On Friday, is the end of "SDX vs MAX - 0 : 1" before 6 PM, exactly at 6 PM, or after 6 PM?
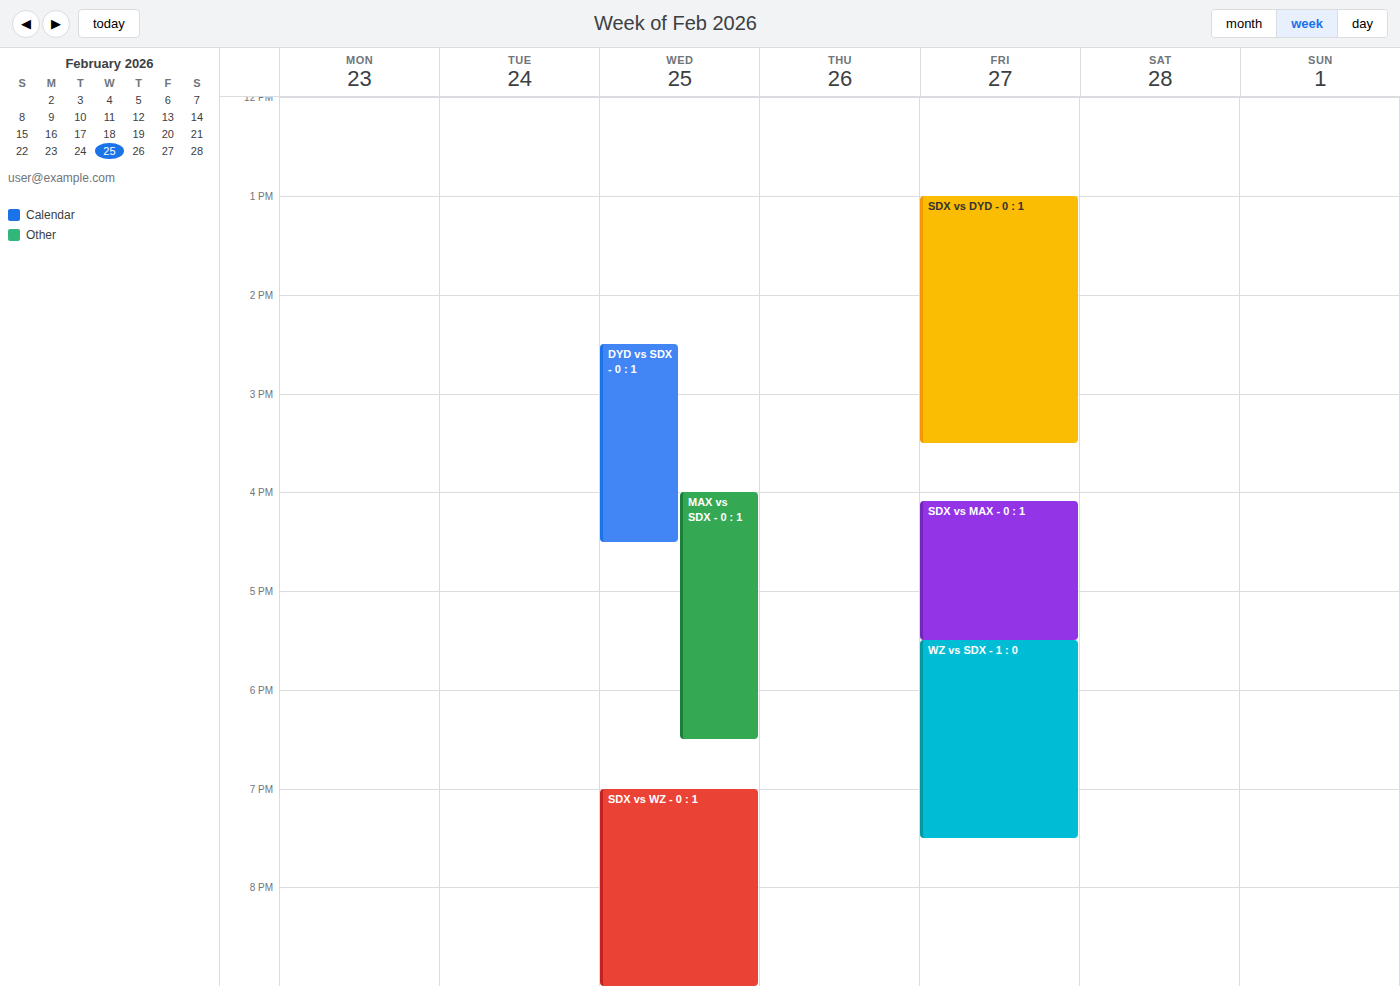
5:30 PM -- before 6 PM, 30 minutes above the 6 PM line.